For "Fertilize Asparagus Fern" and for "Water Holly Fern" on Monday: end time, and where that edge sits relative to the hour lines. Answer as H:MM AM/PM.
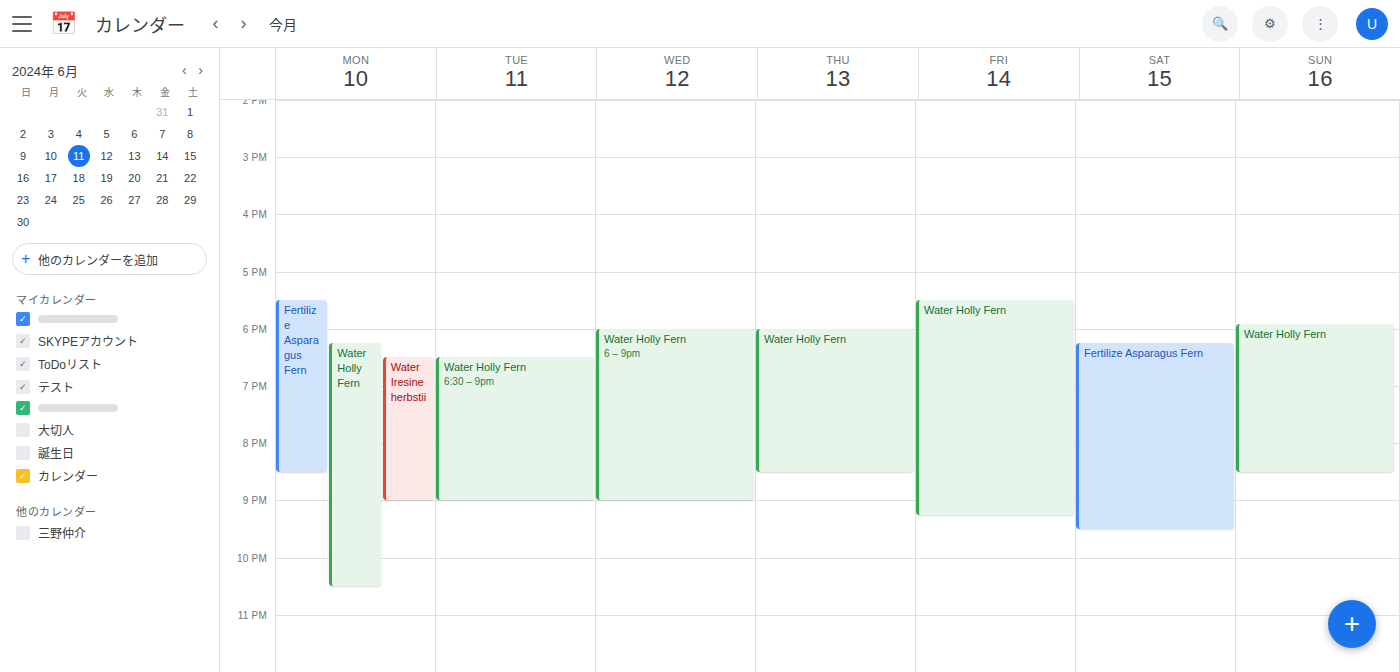
"Fertilize Asparagus Fern": 8:30 PM, halfway between the 8 PM and 9 PM lines. "Water Holly Fern": 10:30 PM, halfway between the 10 PM and 11 PM lines.